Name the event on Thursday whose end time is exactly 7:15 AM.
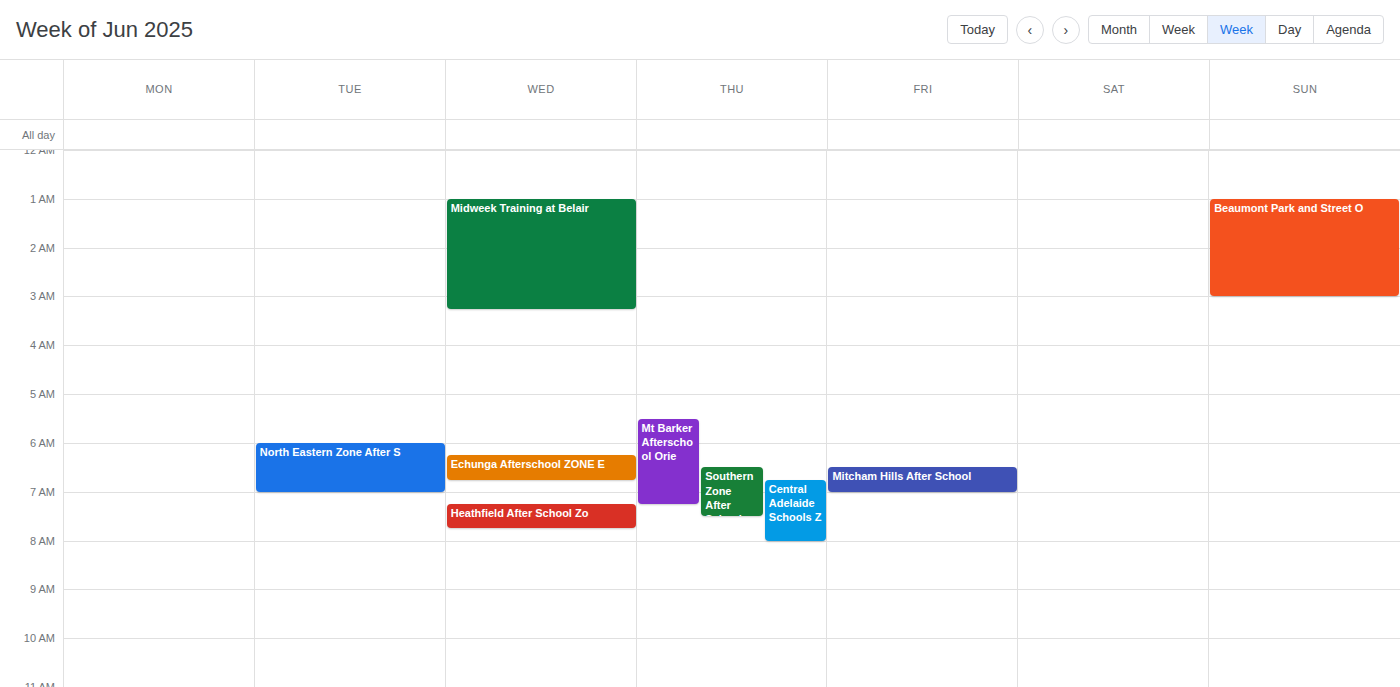
"Mt Barker Afterschool Orie"